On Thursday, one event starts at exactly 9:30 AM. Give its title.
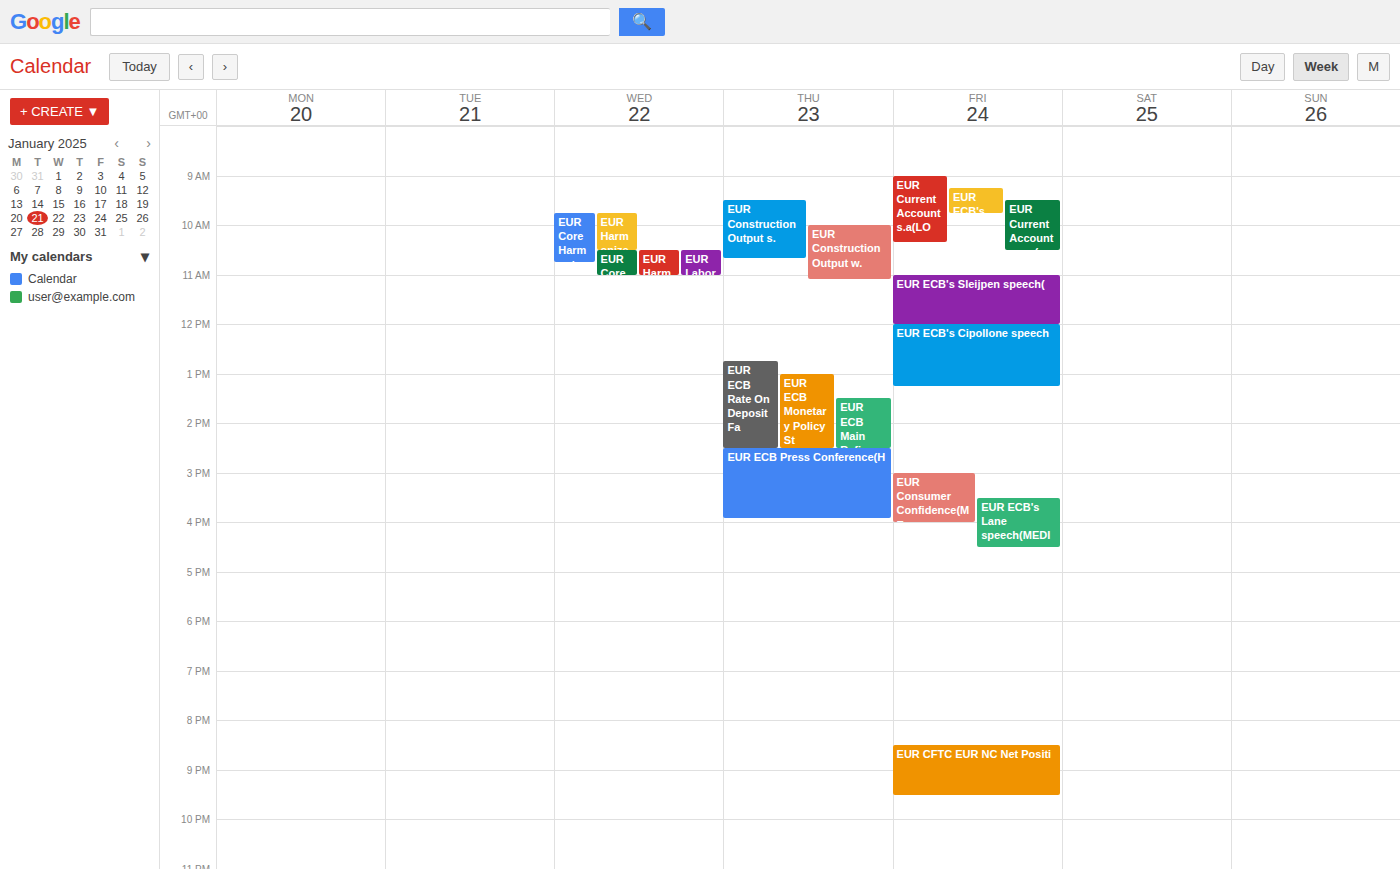
"EUR Construction Output s."